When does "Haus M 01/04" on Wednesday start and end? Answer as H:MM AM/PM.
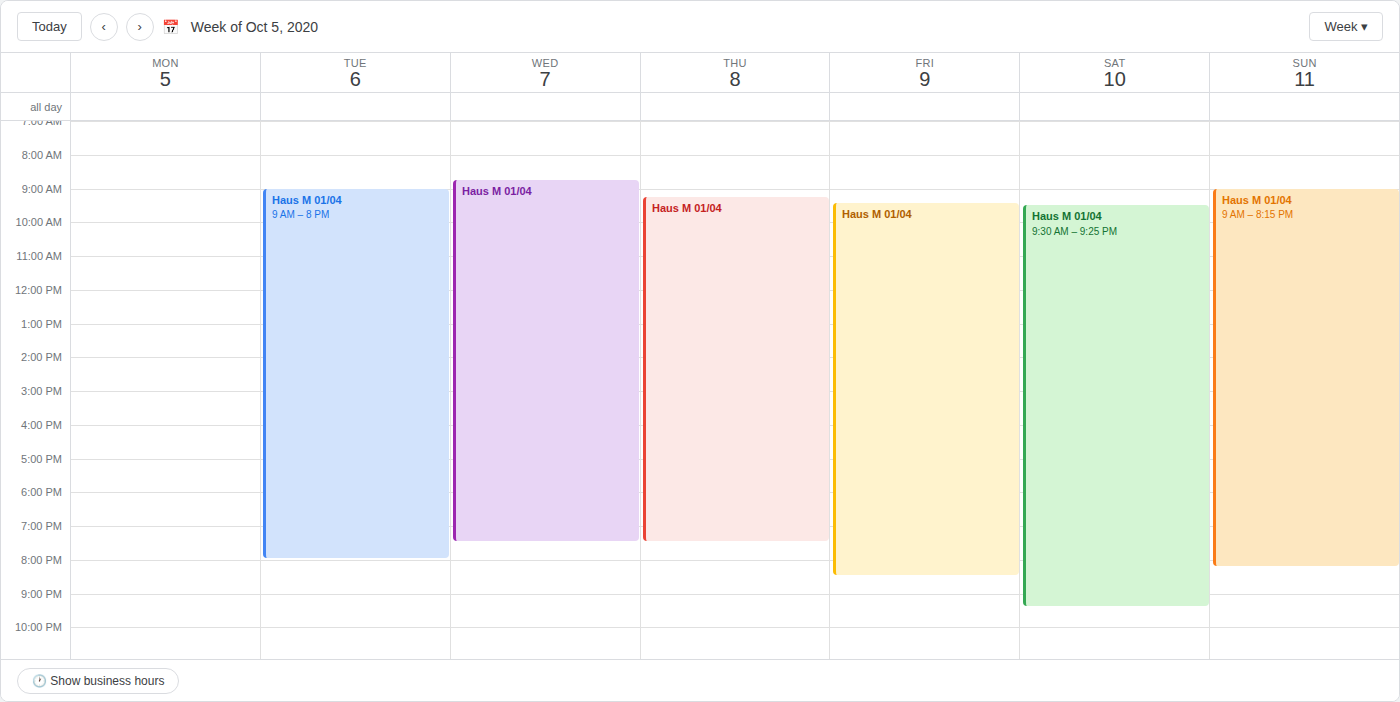
8:45 AM to 7:30 PM